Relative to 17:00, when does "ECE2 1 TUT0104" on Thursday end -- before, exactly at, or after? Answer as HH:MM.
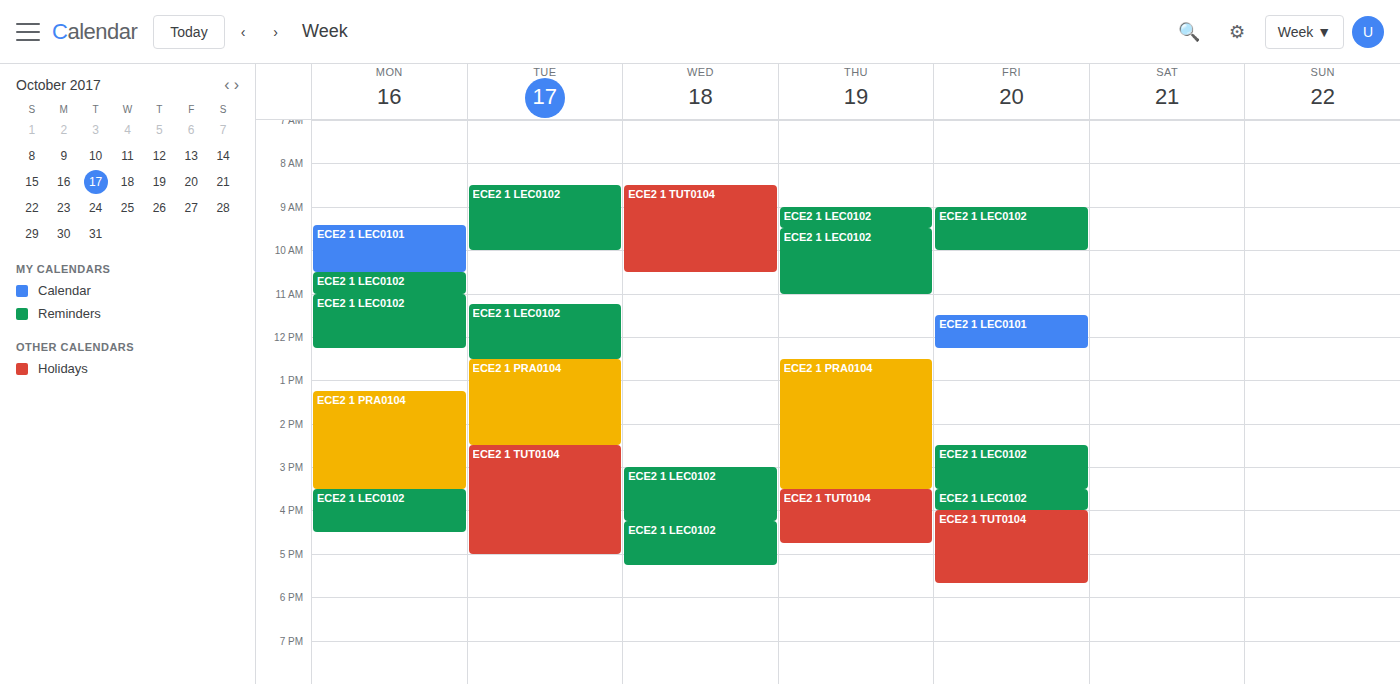
16:45 -- before 17:00, 15 minutes above the 17:00 line.